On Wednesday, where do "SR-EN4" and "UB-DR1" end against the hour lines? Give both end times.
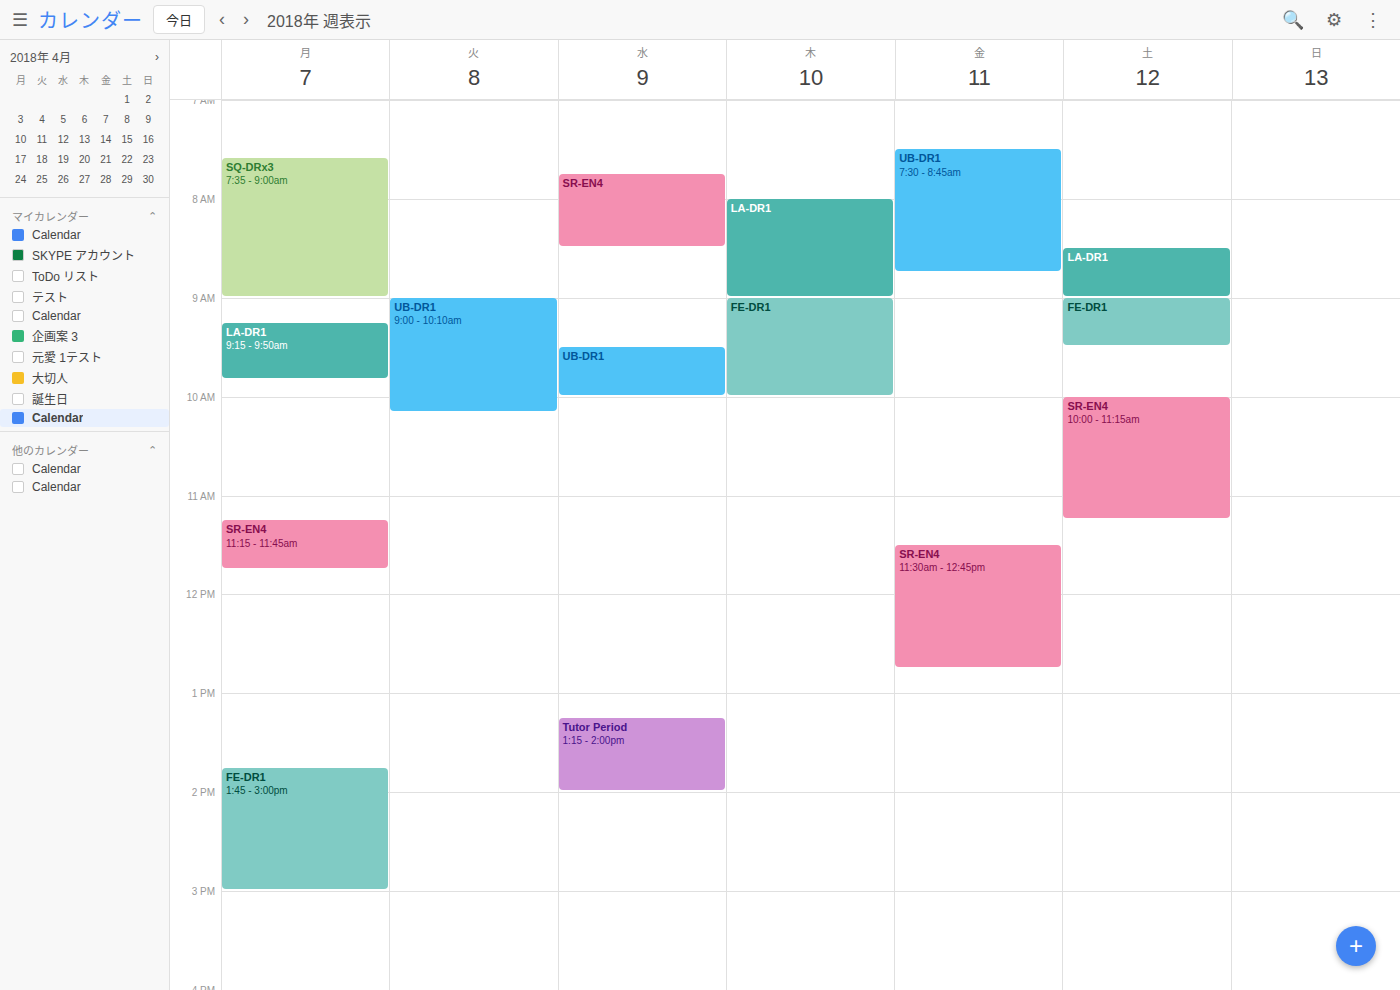
"SR-EN4": 8:30 AM, halfway between the 8 AM and 9 AM lines. "UB-DR1": 10:00 AM, exactly on the 10 AM line.